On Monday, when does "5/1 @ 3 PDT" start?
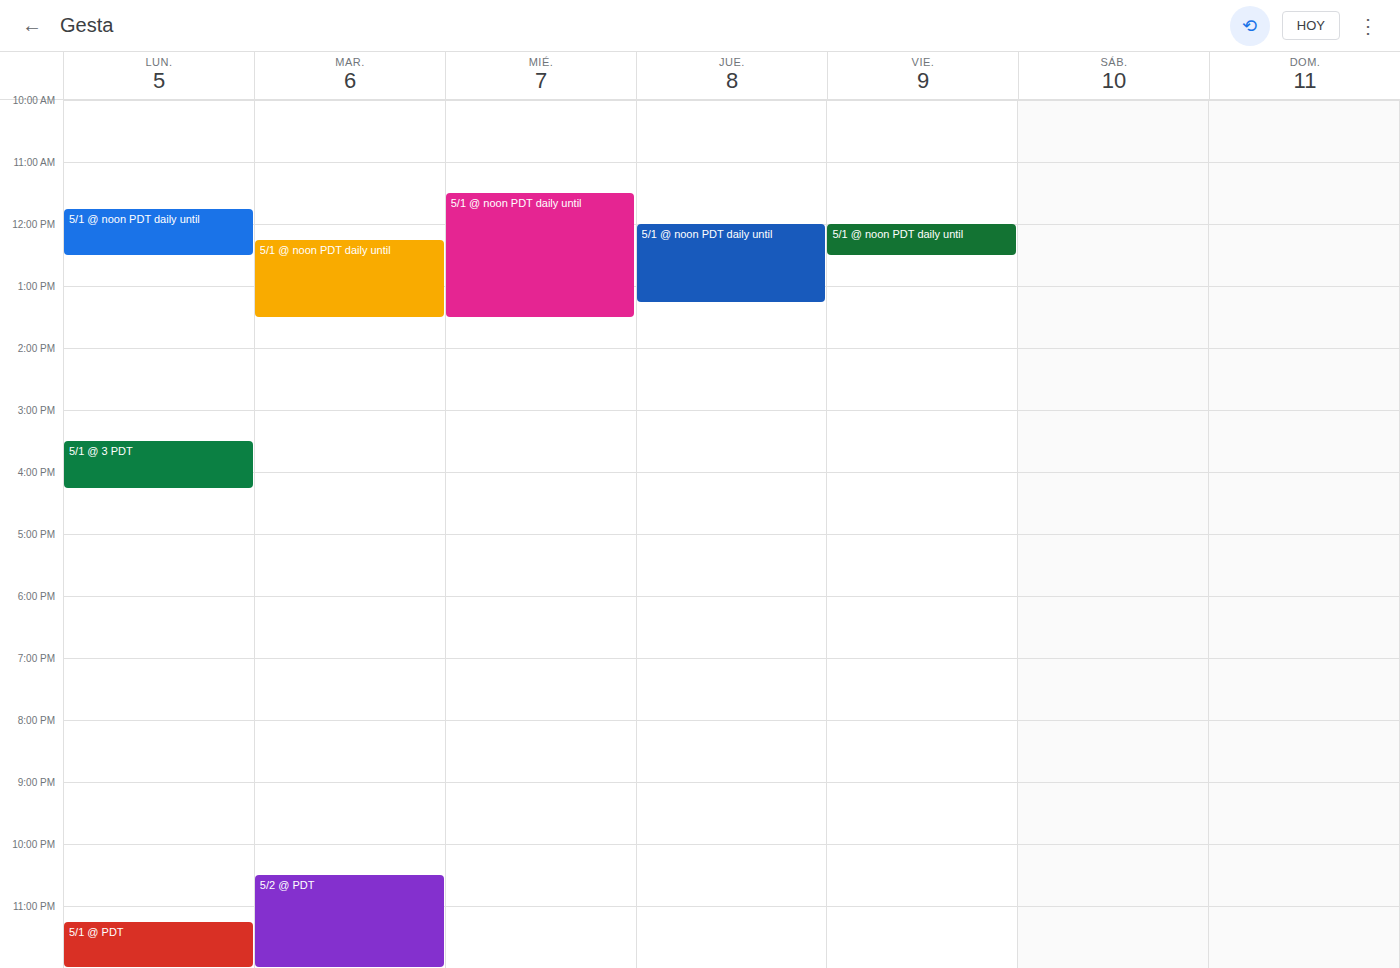
3:30 PM